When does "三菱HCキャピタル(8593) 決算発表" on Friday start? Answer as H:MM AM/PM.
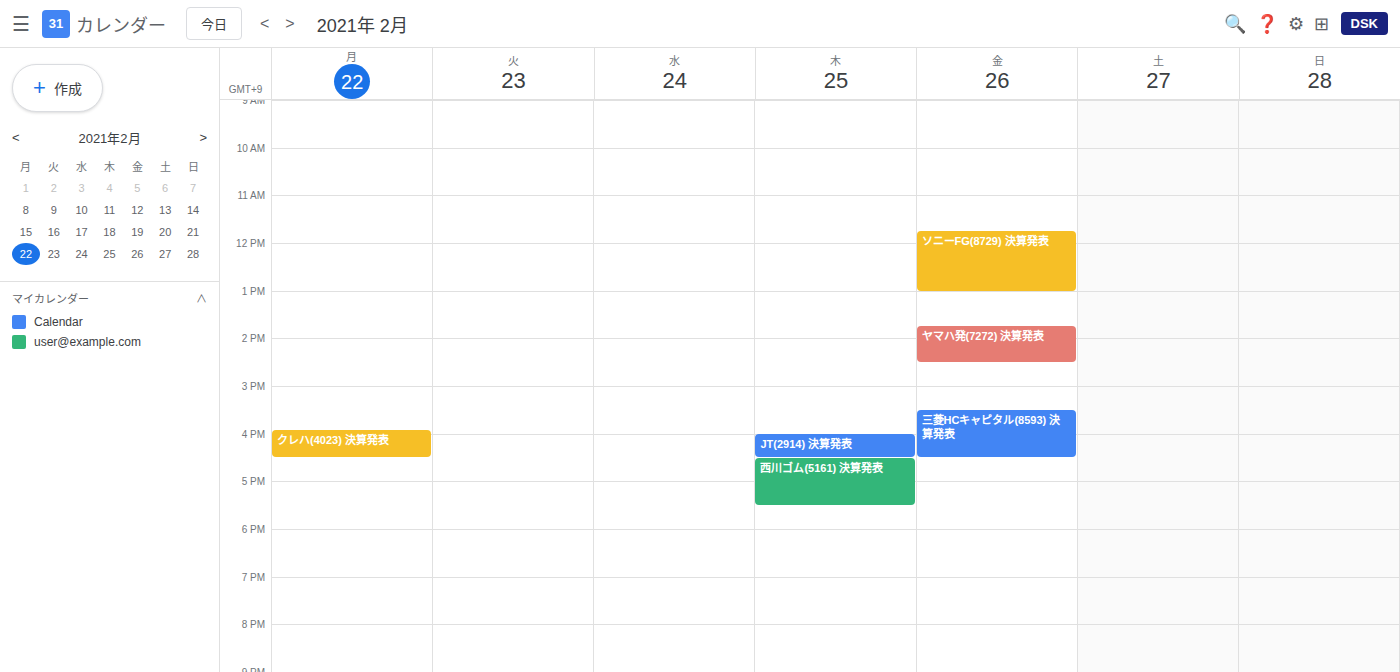
3:30 PM